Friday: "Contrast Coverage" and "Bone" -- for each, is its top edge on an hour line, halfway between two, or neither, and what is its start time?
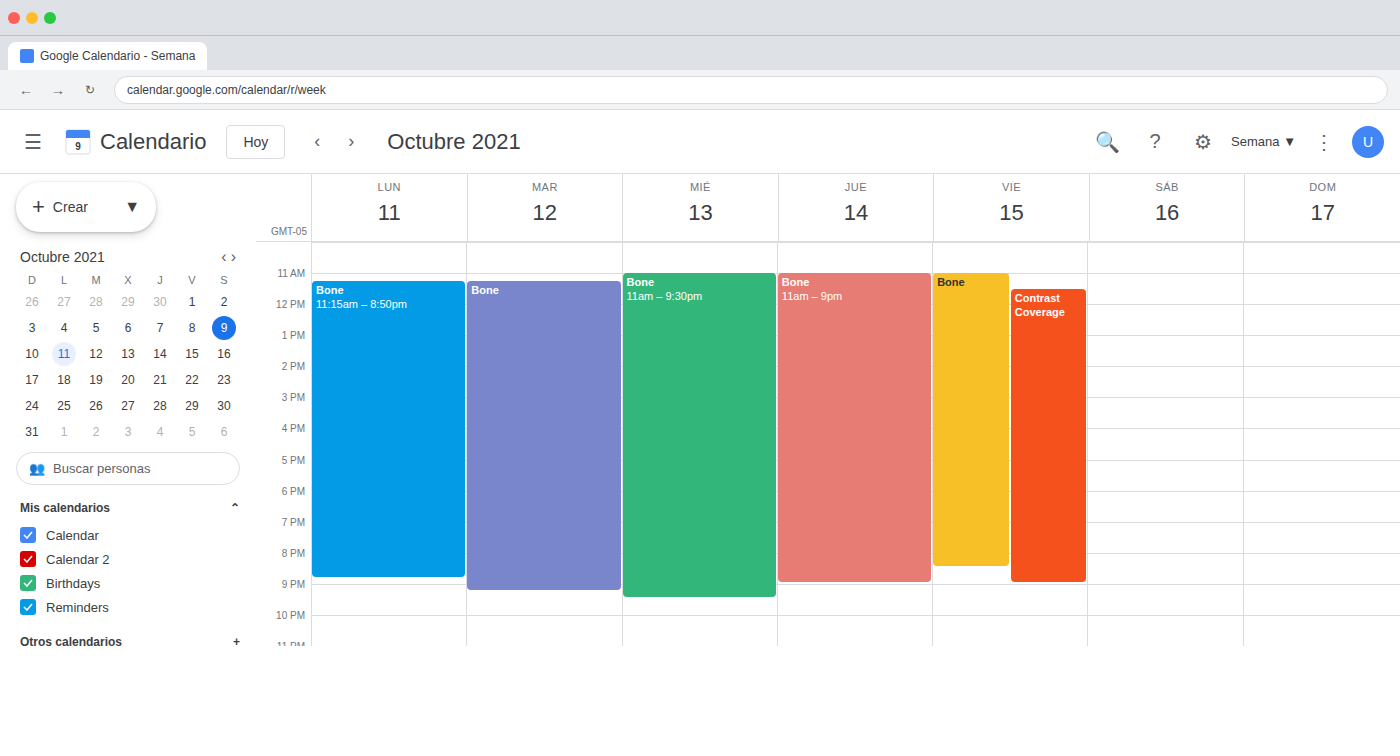
"Contrast Coverage": 11:30 AM, halfway between the 11 AM and 12 PM lines. "Bone": 11:00 AM, exactly on the 11 AM line.